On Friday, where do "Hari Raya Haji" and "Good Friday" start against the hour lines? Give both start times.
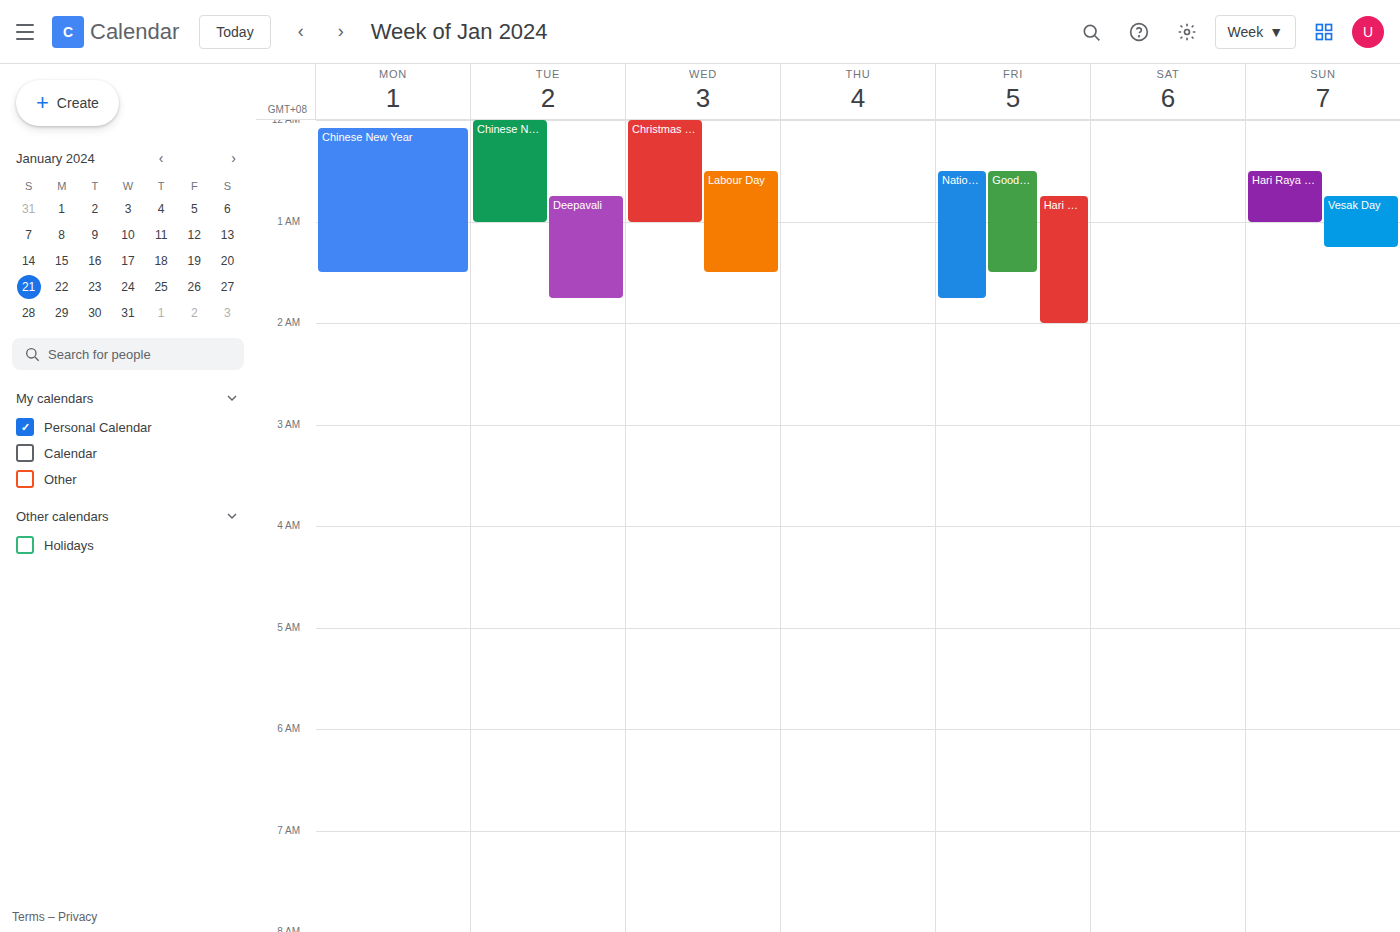
"Hari Raya Haji": 12:45 AM, neither: three quarters of the way from the 12 AM line to the 1 AM line. "Good Friday": 12:30 AM, halfway between the 12 AM and 1 AM lines.